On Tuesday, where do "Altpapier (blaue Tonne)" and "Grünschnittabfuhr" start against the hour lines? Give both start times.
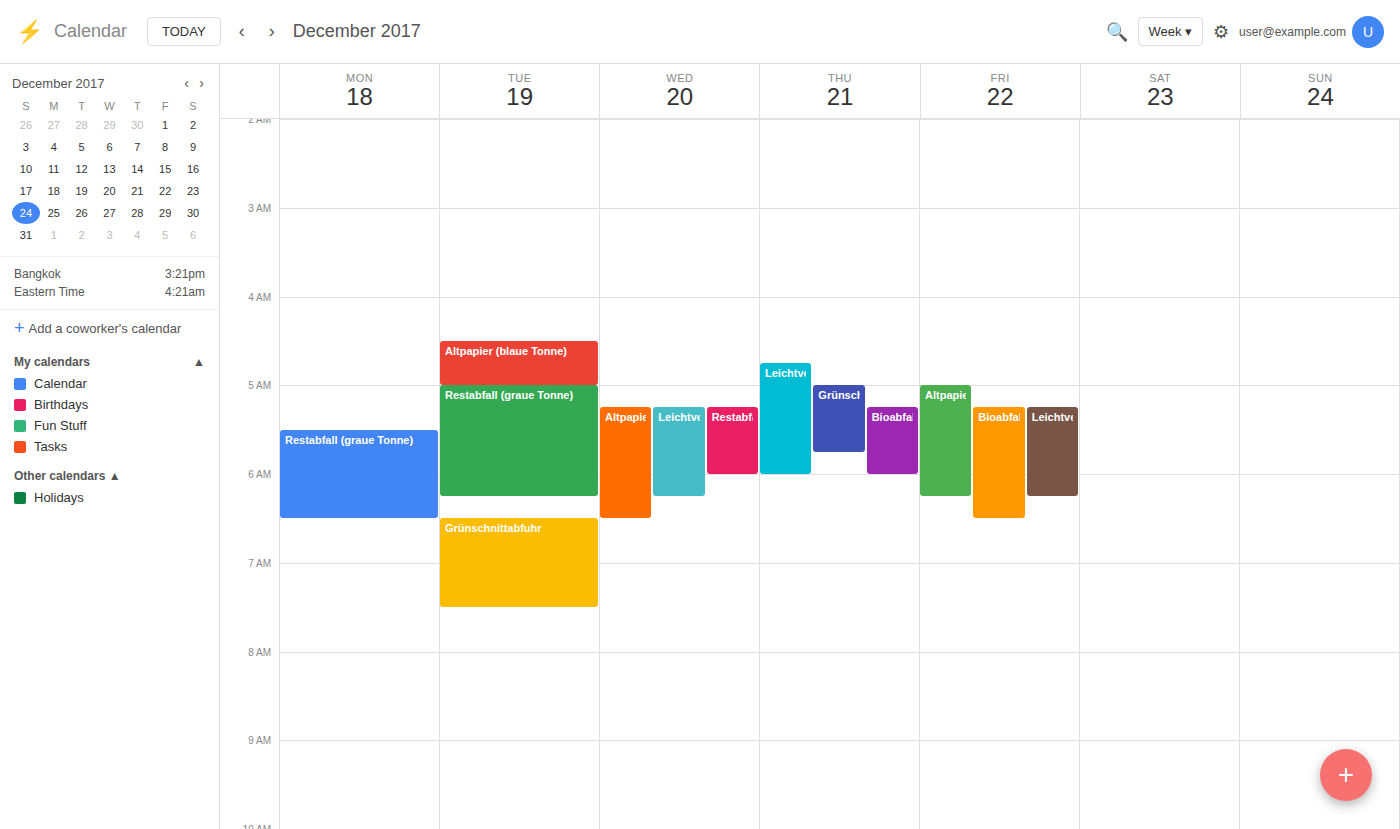
"Altpapier (blaue Tonne)": 4:30 AM, halfway between the 4 AM and 5 AM lines. "Grünschnittabfuhr": 6:30 AM, halfway between the 6 AM and 7 AM lines.